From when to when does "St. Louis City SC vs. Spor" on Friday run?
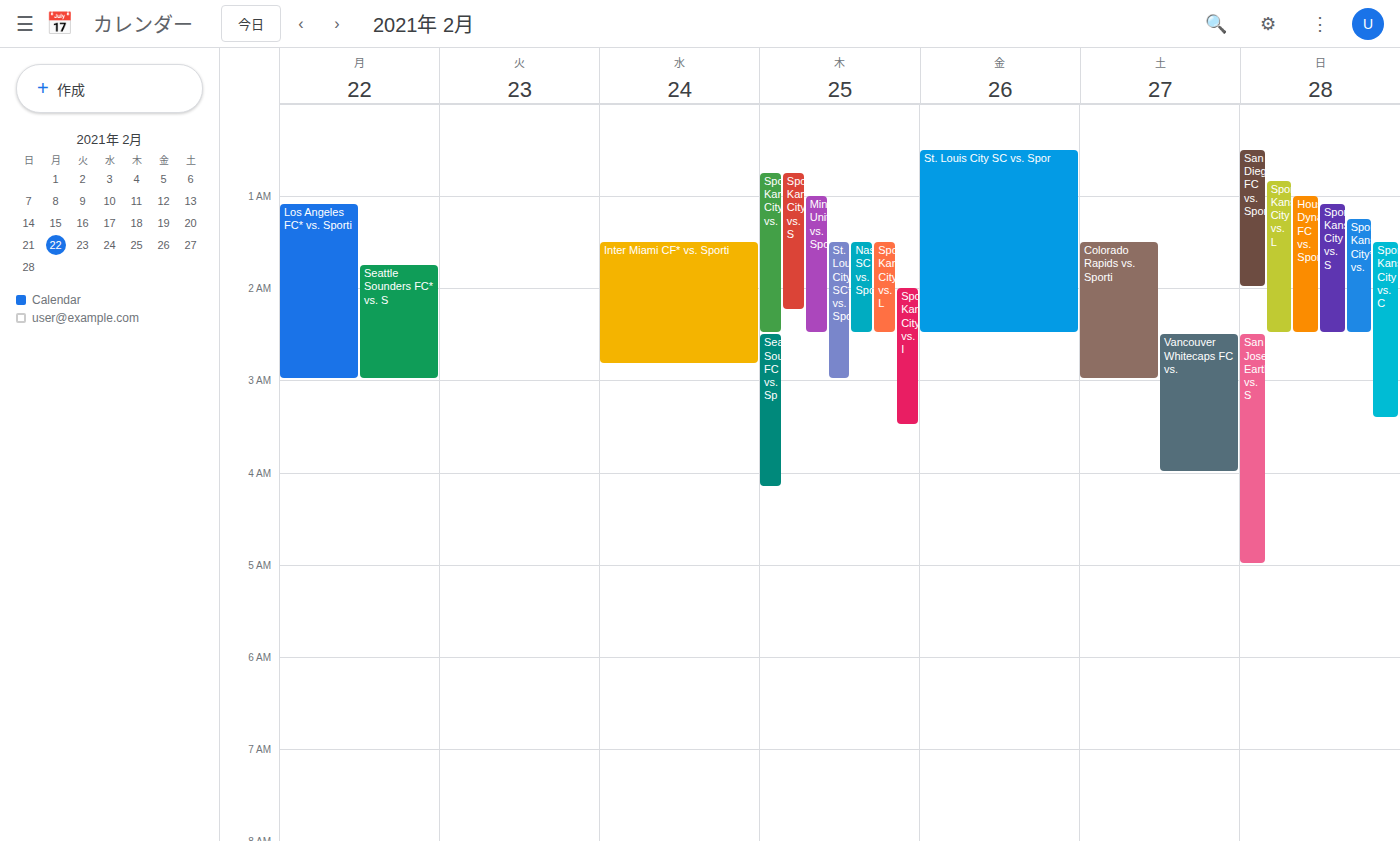
12:30 AM to 2:30 AM